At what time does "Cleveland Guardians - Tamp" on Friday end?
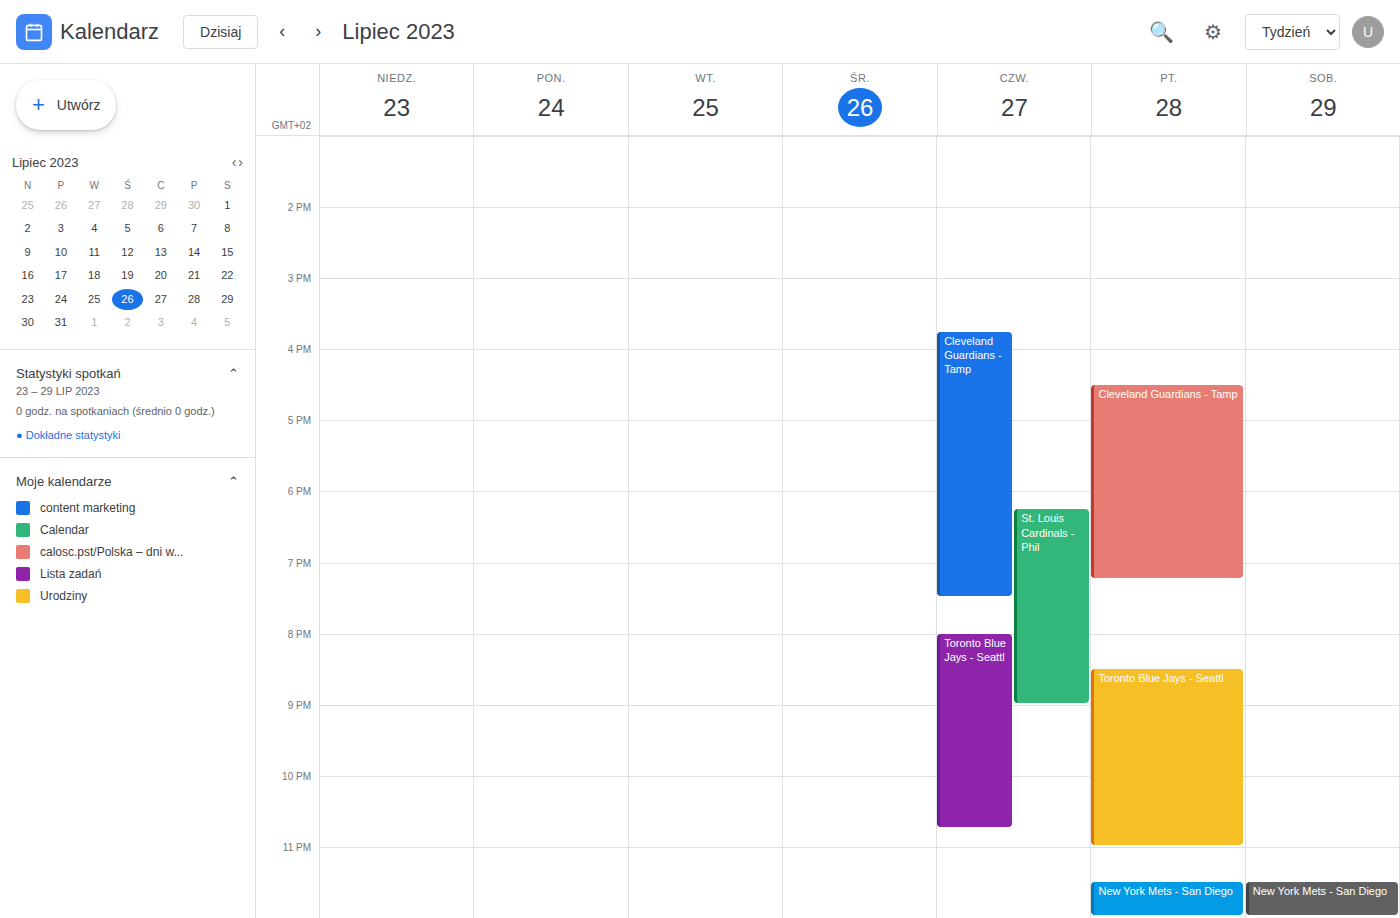
7:15 PM